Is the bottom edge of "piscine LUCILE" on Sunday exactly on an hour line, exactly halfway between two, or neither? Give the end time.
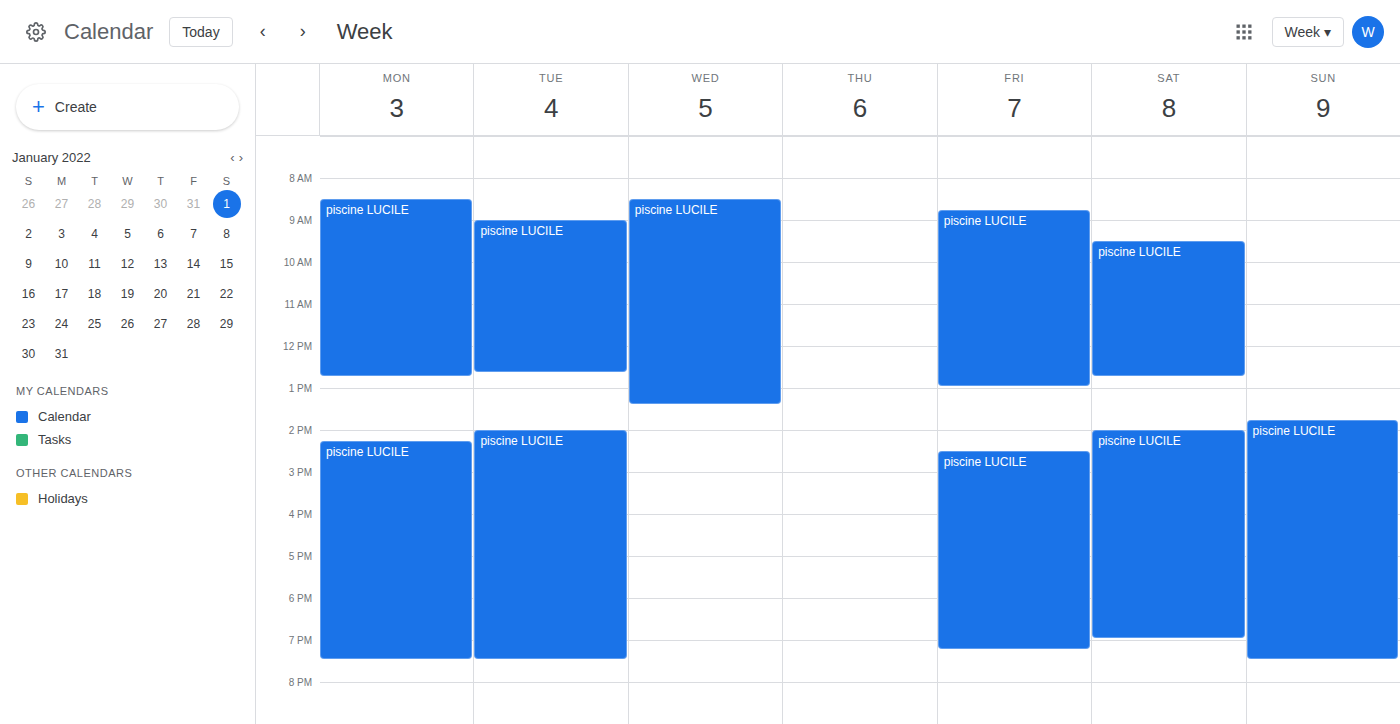
7:30 PM -- halfway between the 7 PM and 8 PM lines.